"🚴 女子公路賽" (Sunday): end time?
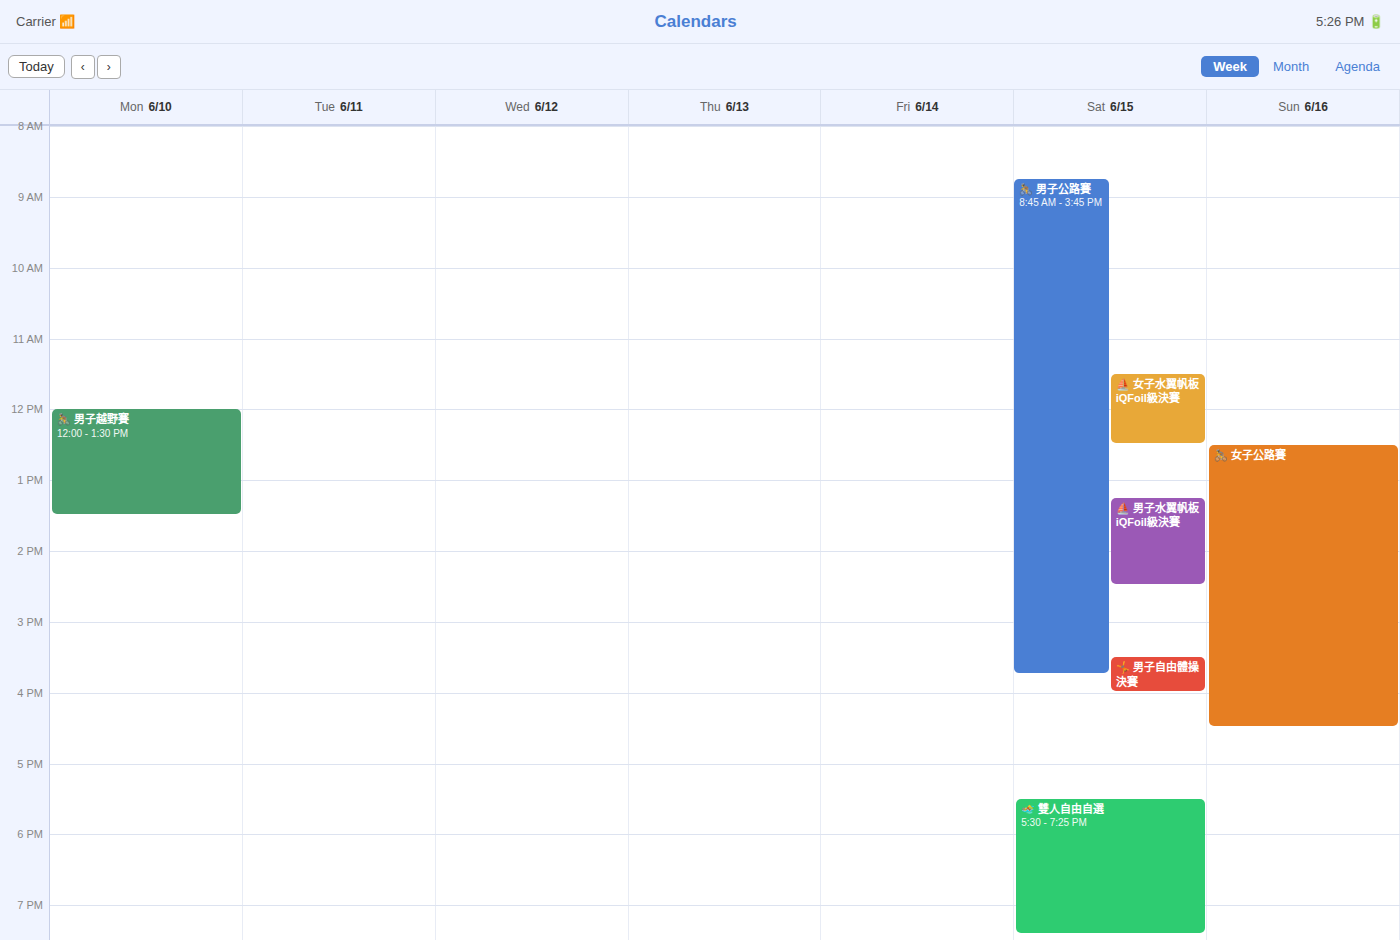
4:30 PM